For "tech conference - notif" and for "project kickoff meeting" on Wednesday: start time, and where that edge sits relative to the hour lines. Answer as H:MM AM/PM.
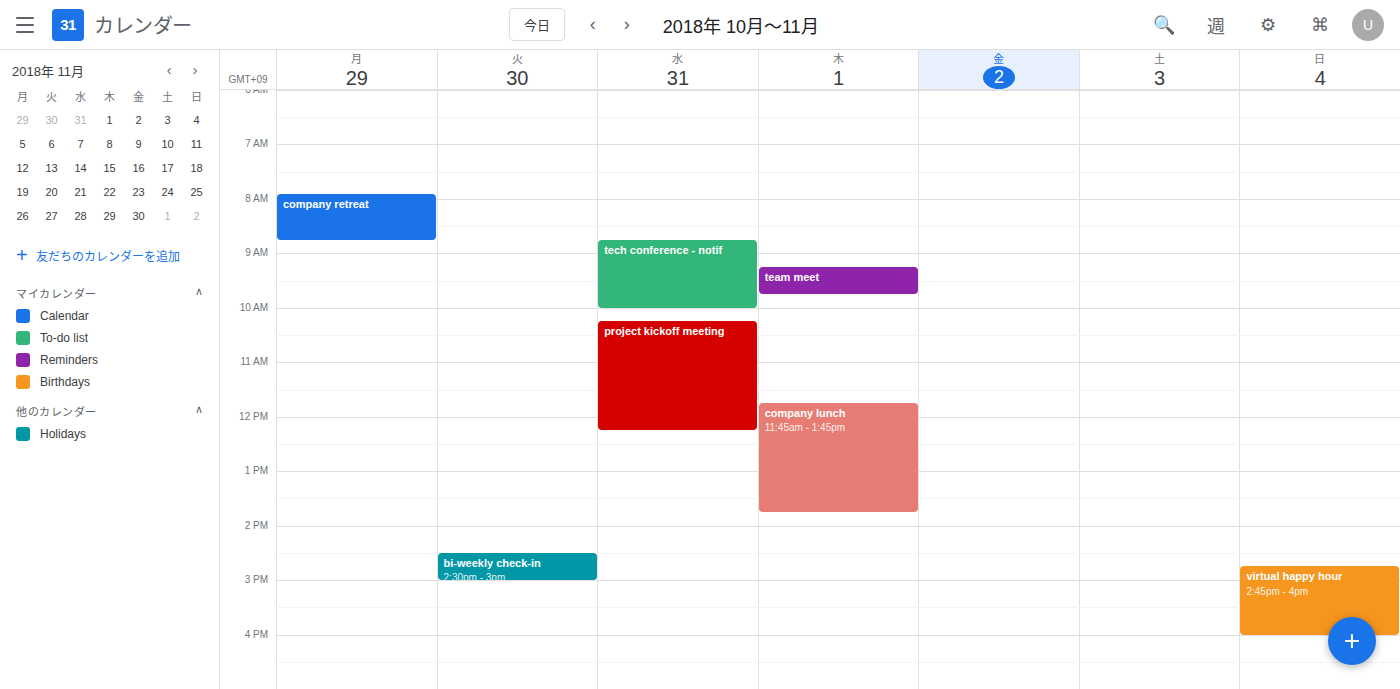
"tech conference - notif": 8:45 AM, neither: three quarters of the way from the 8 AM line to the 9 AM line. "project kickoff meeting": 10:15 AM, neither: a quarter of the way from the 10 AM line to the 11 AM line.